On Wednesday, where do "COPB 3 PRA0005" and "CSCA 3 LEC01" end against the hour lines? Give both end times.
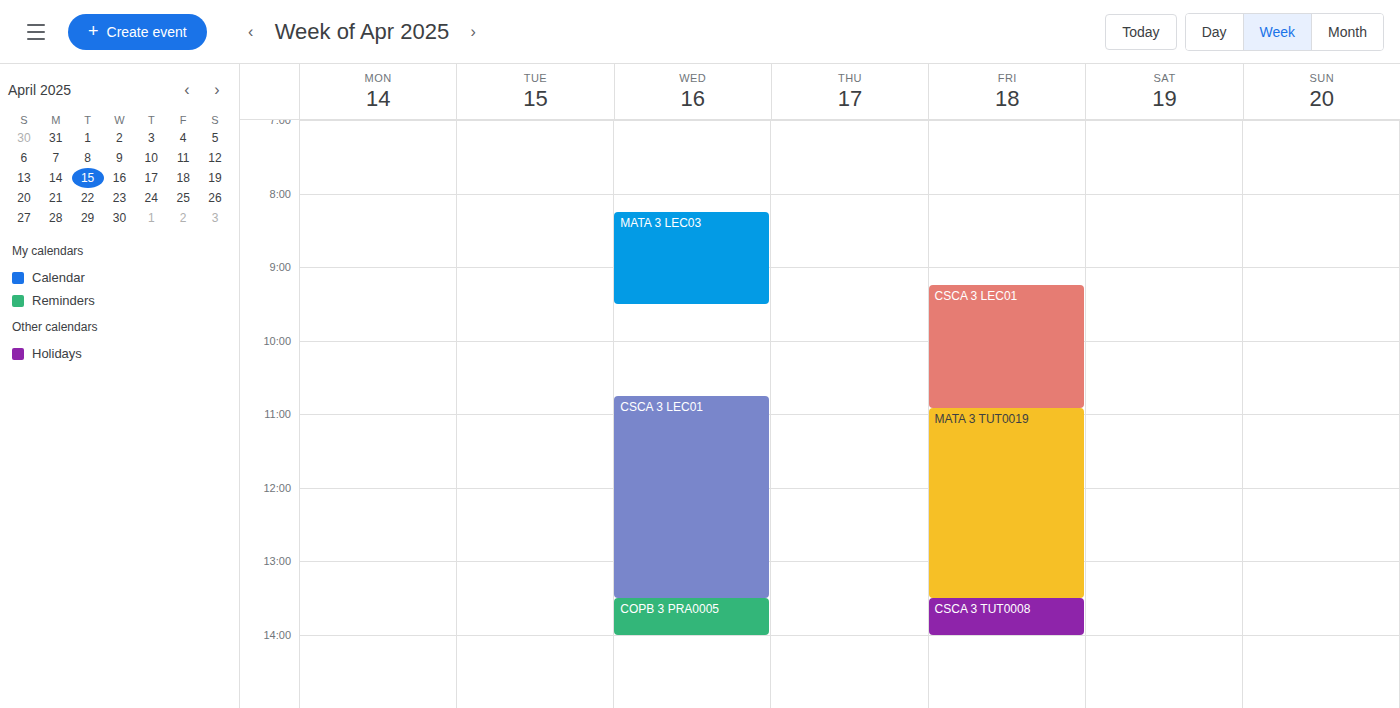
"COPB 3 PRA0005": 2:00 PM, exactly on the 2 PM line. "CSCA 3 LEC01": 1:30 PM, halfway between the 1 PM and 2 PM lines.